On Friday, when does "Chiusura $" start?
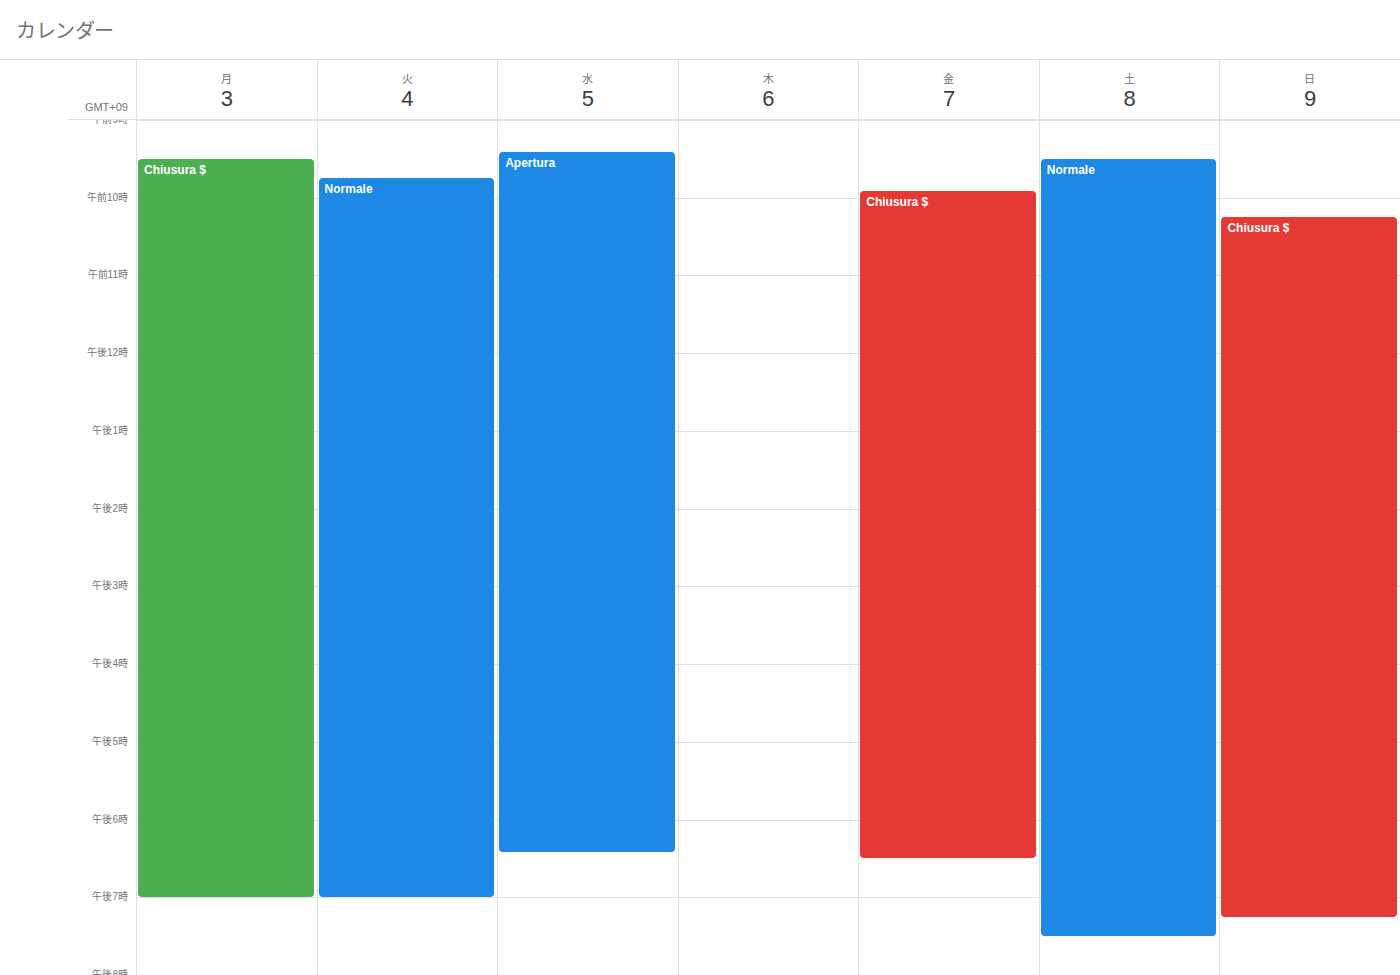
9:55 AM